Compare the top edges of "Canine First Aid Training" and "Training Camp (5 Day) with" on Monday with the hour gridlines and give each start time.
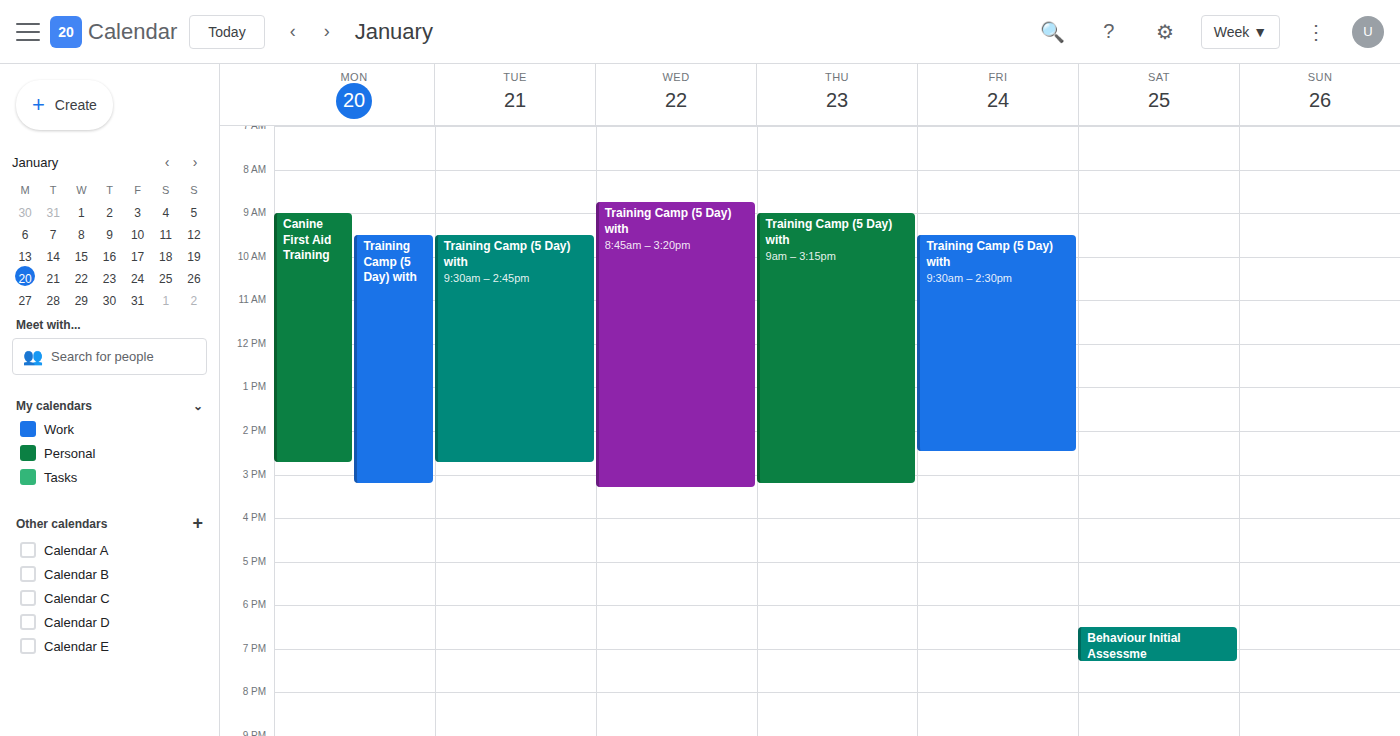
"Canine First Aid Training": 9:00 AM, exactly on the 9 AM line. "Training Camp (5 Day) with": 9:30 AM, halfway between the 9 AM and 10 AM lines.